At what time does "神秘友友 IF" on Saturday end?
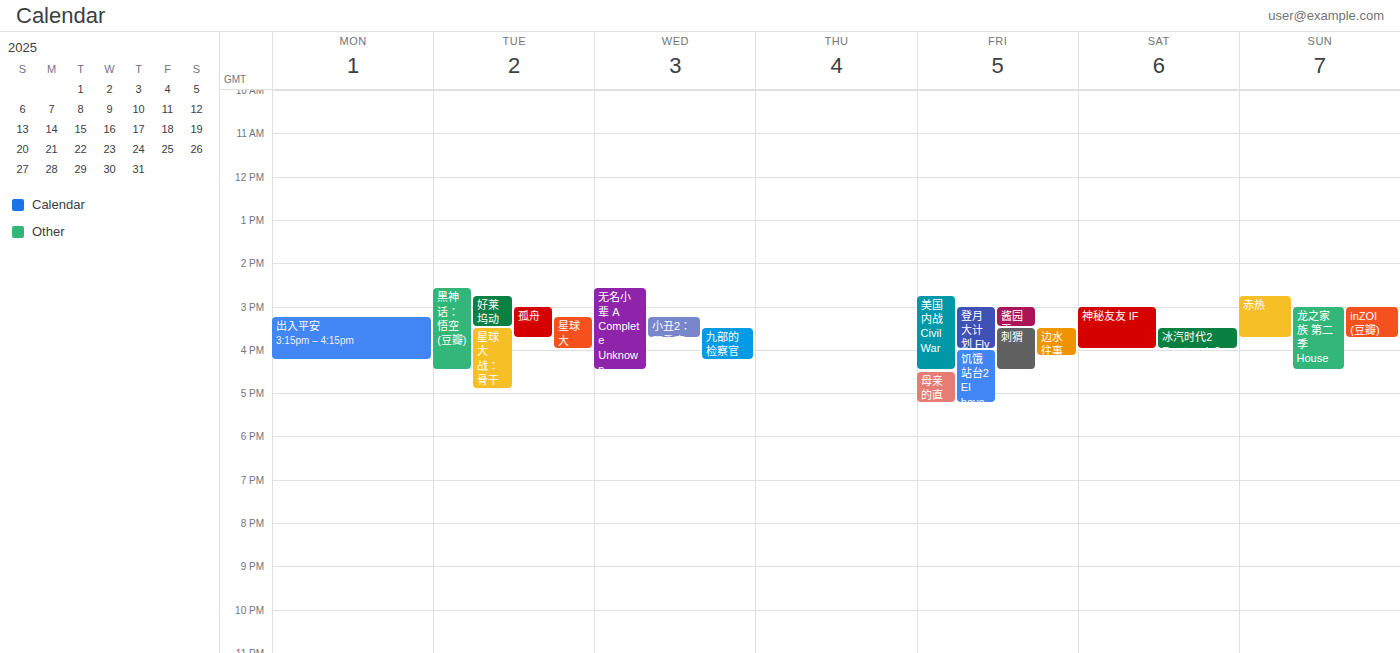
4:00 PM